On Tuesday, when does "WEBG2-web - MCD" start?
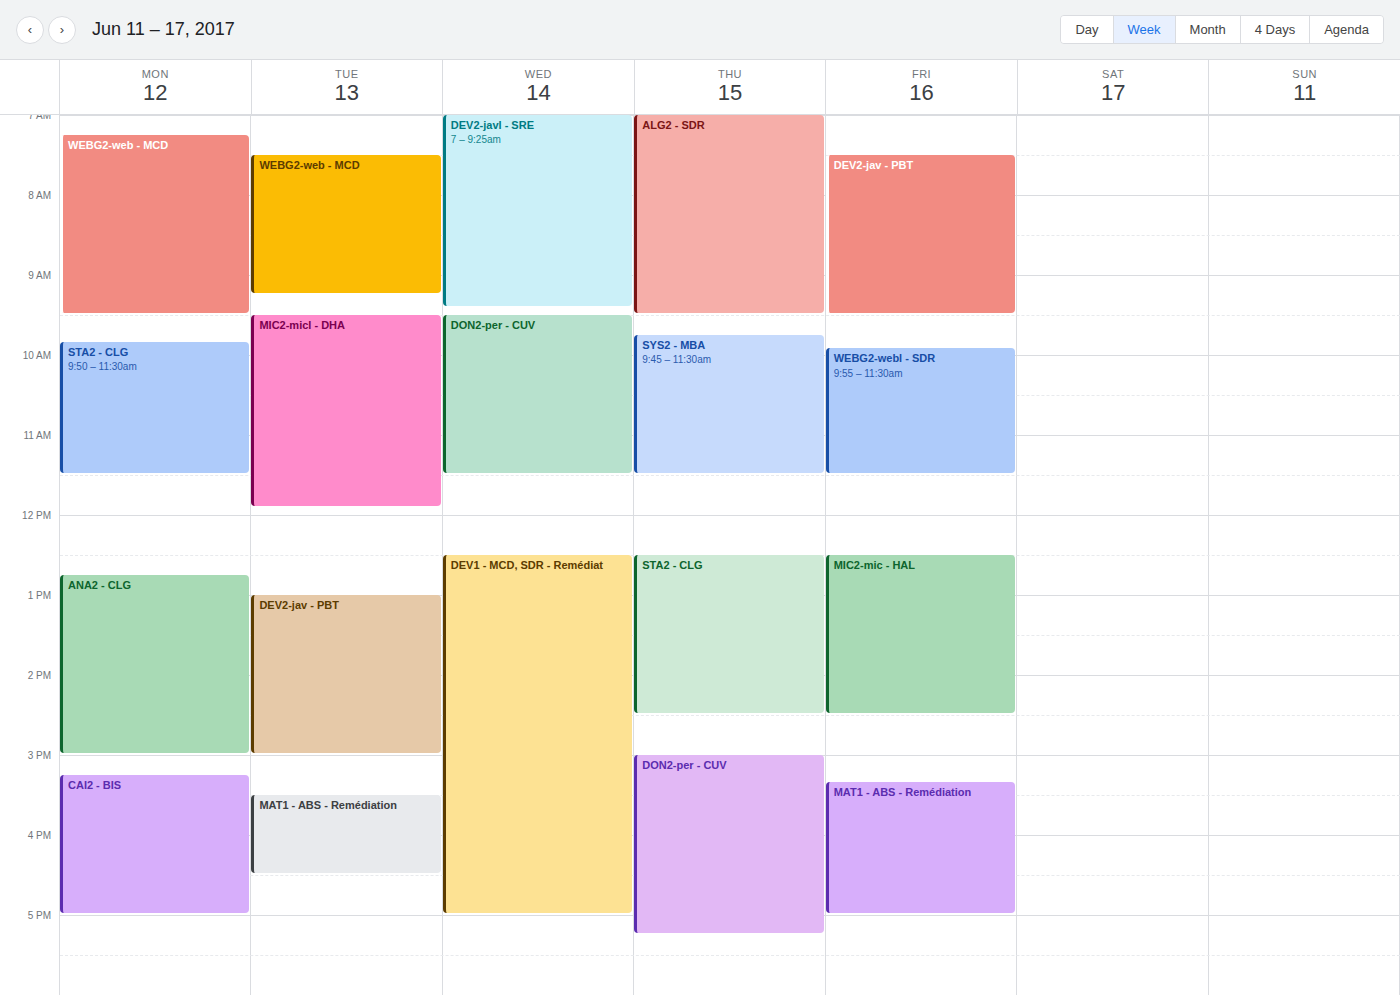
07:30